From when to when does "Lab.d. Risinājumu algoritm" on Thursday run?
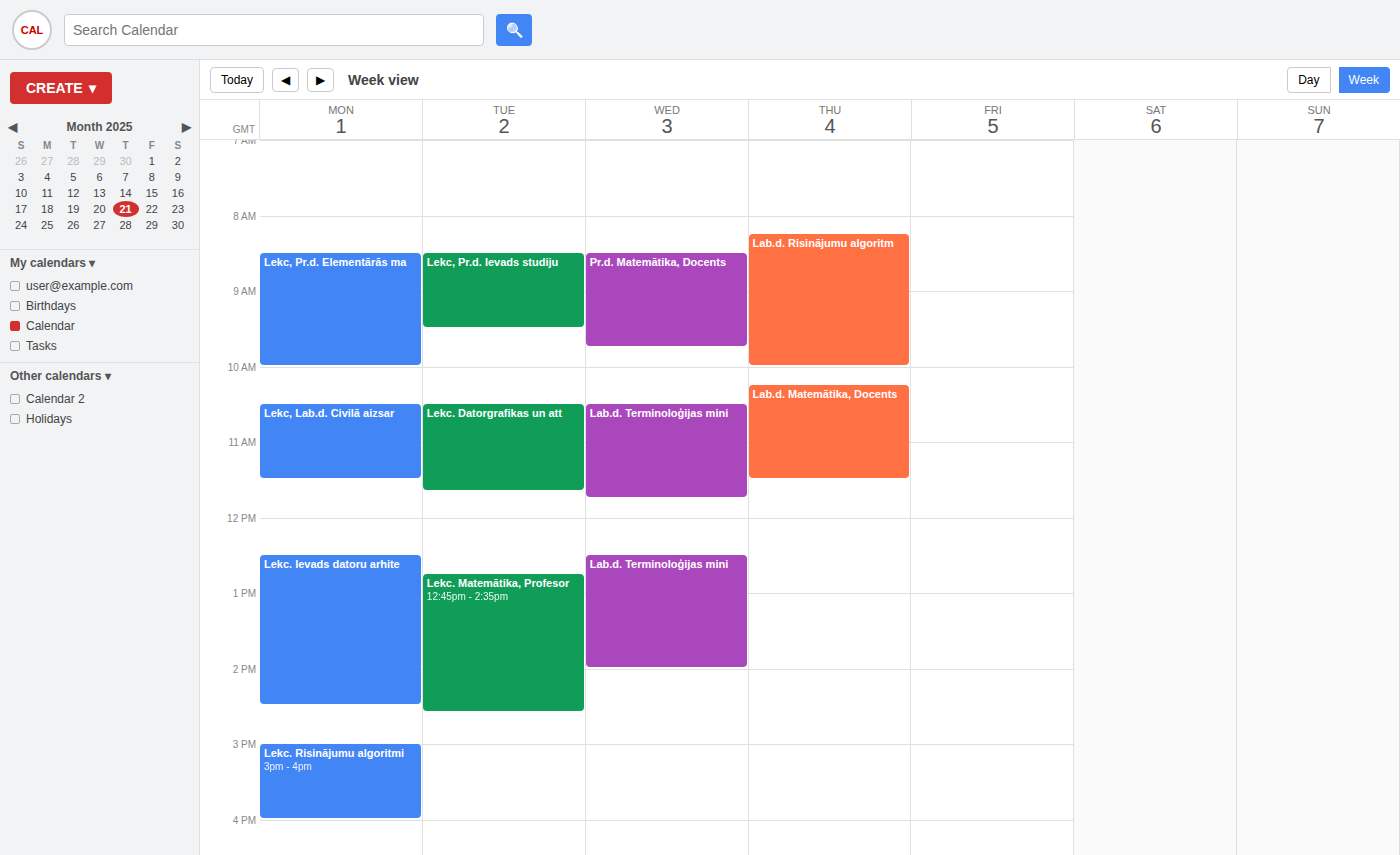
8:15 AM to 10:00 AM